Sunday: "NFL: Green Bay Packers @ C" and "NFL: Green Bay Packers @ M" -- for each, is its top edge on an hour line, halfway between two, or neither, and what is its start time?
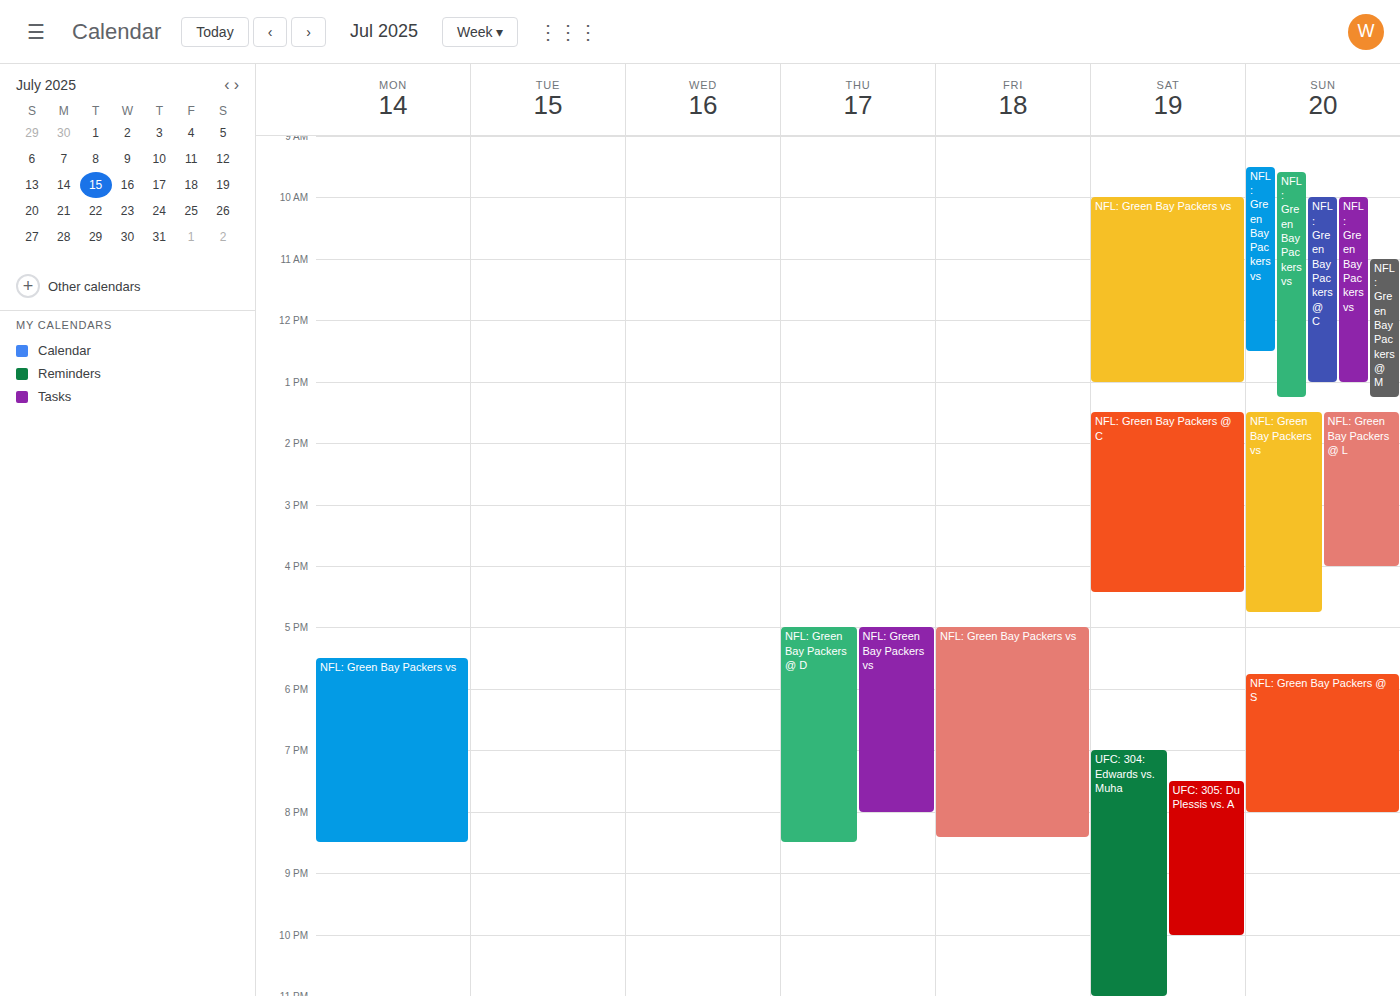
"NFL: Green Bay Packers @ C": 10:00 AM, exactly on the 10 AM line. "NFL: Green Bay Packers @ M": 11:00 AM, exactly on the 11 AM line.